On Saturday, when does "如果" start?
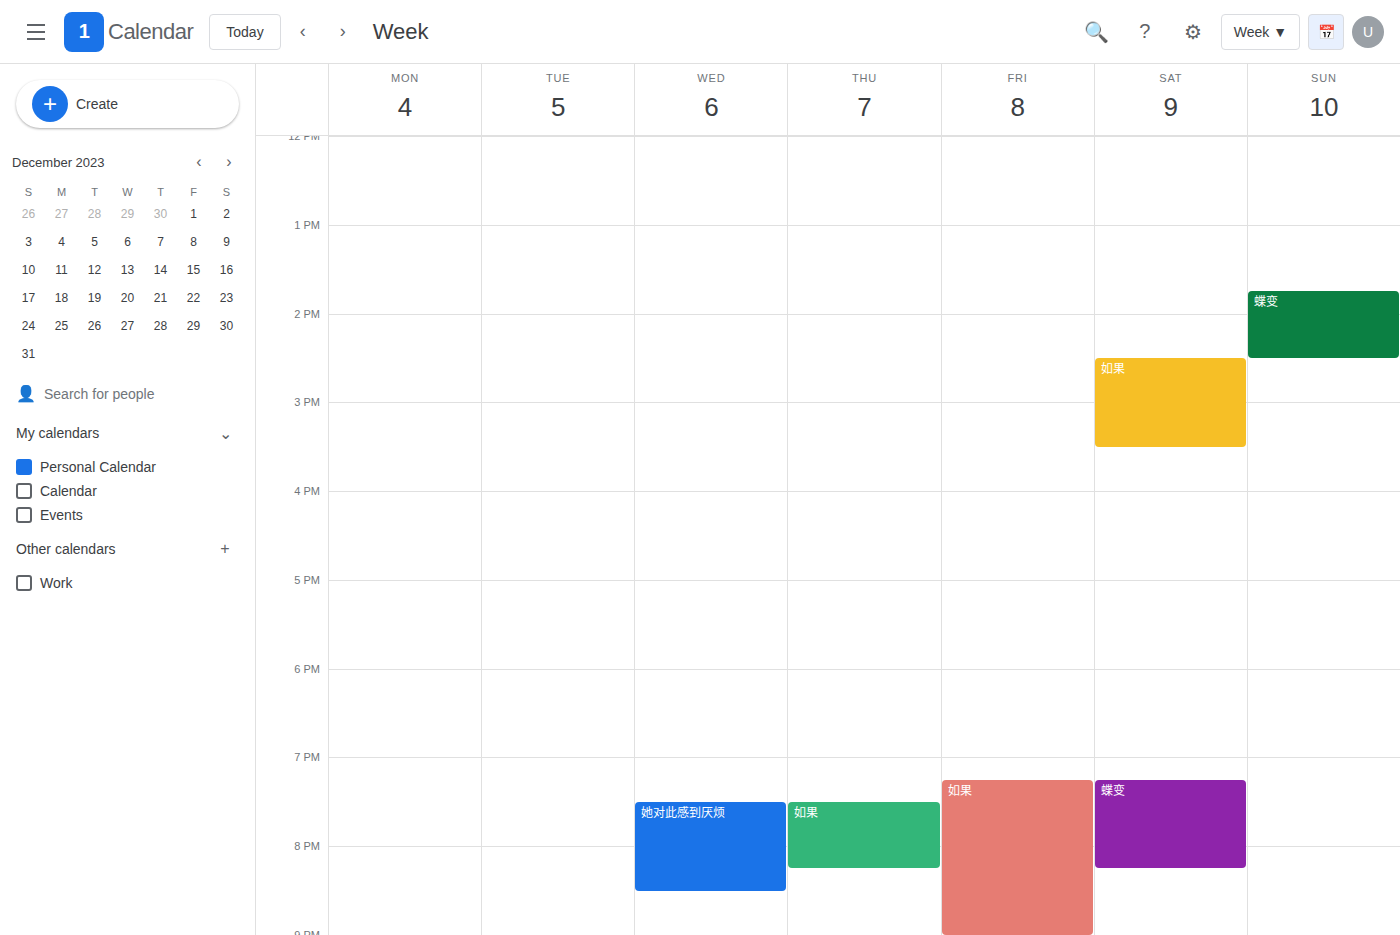
2:30 PM